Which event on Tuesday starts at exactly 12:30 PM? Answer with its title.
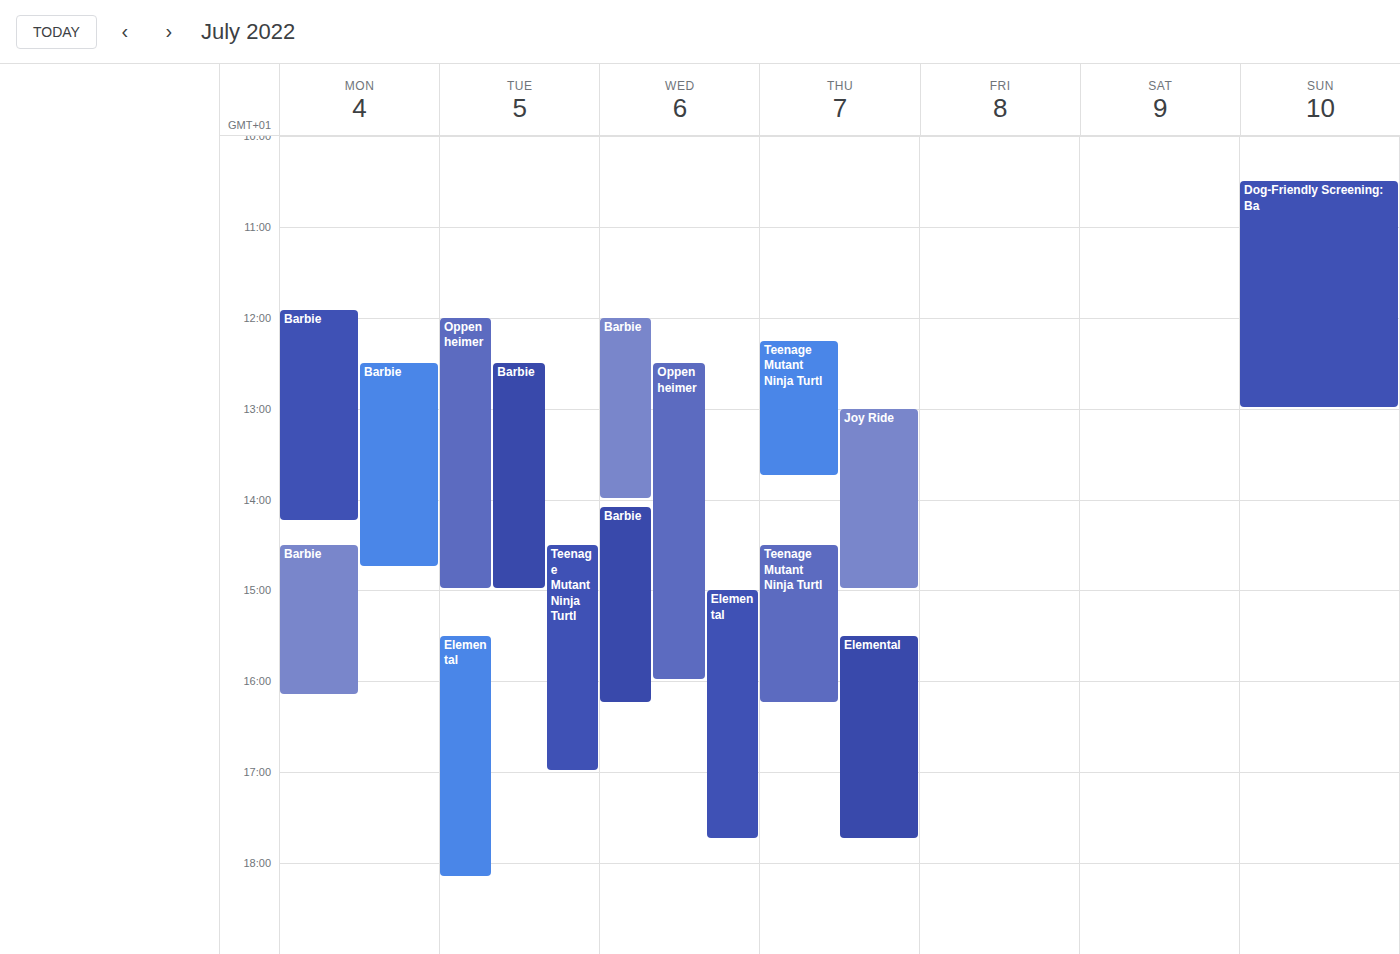
"Barbie"